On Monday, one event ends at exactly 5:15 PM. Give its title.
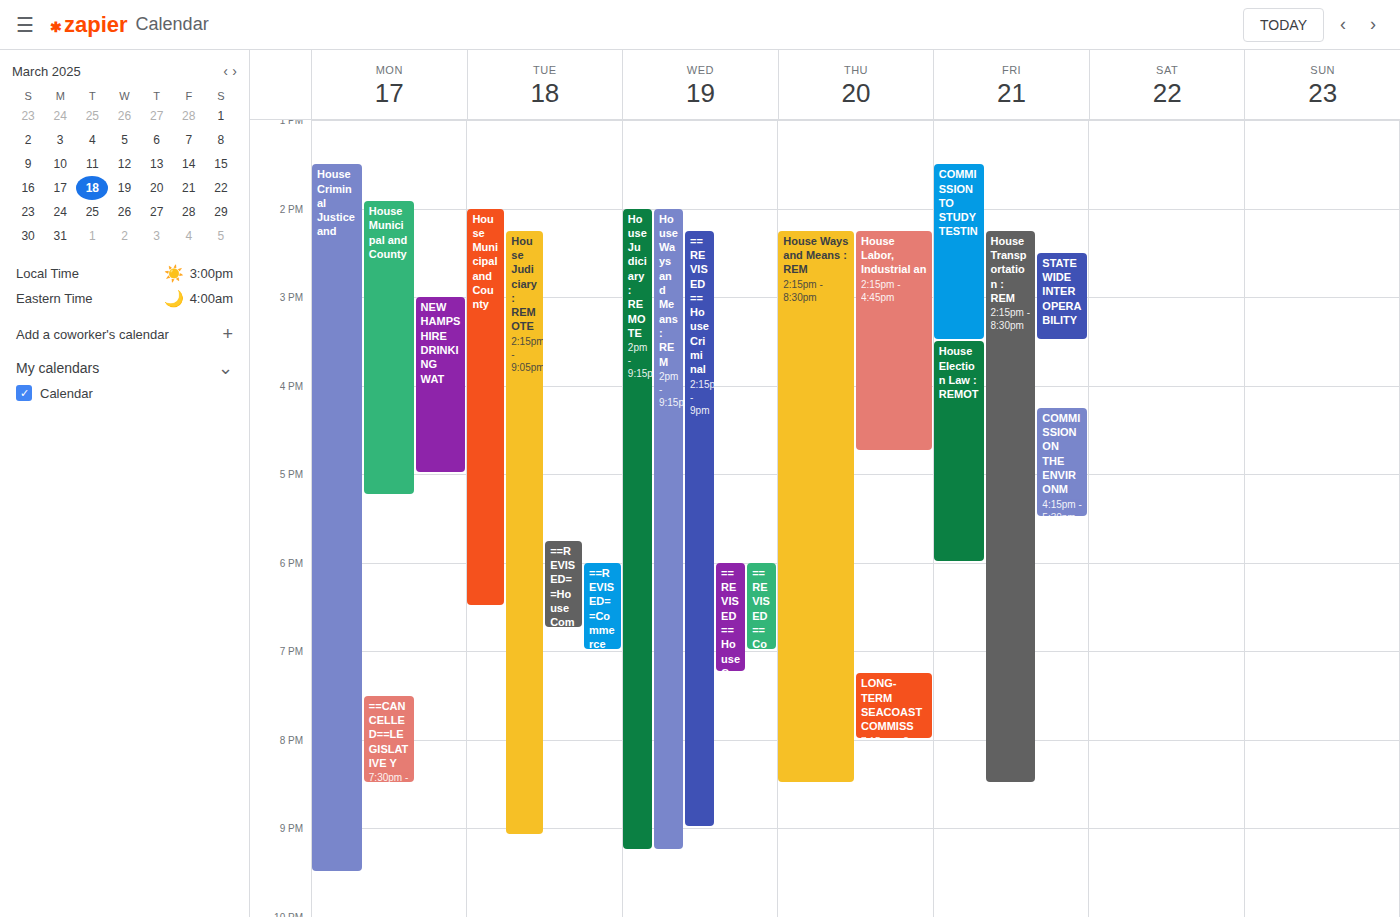
"House Municipal and County"